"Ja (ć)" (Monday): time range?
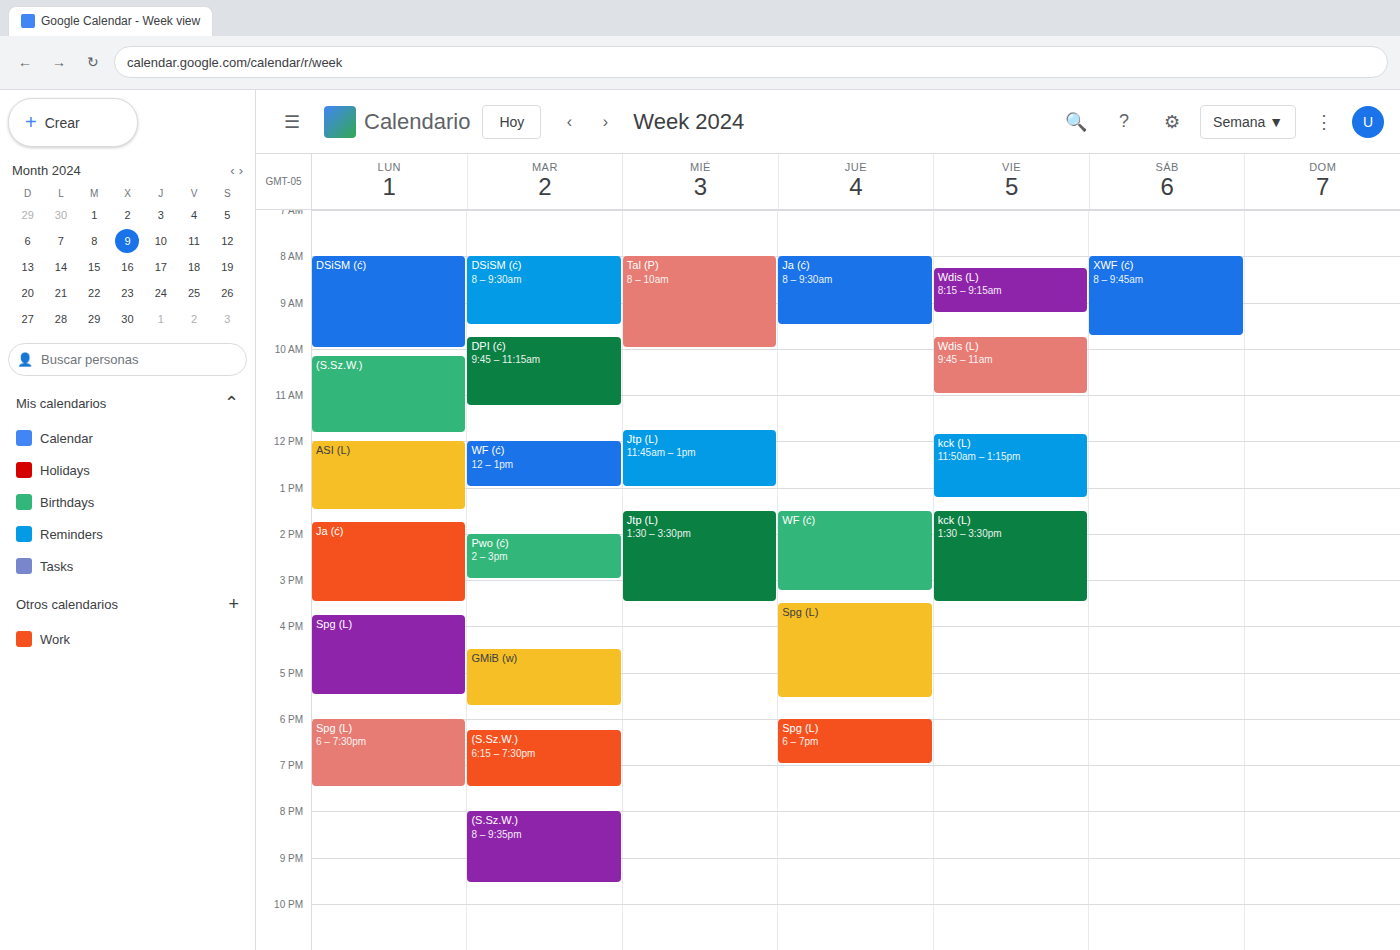
1:45 PM to 3:30 PM